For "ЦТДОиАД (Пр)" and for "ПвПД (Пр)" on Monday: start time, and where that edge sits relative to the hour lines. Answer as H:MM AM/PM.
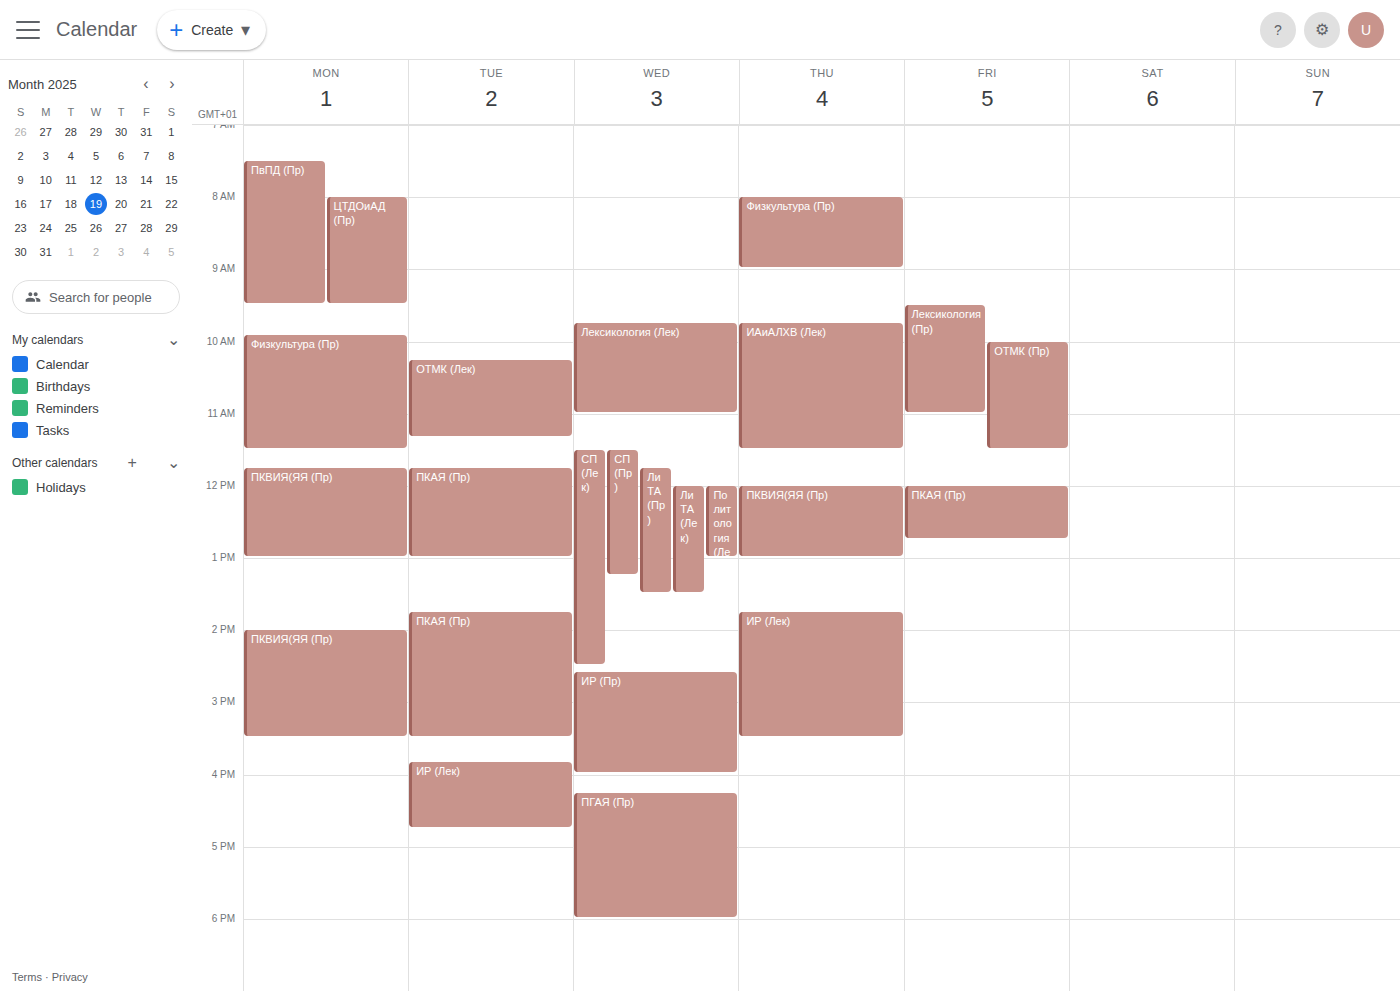
"ЦТДОиАД (Пр)": 8:00 AM, exactly on the 8 AM line. "ПвПД (Пр)": 7:30 AM, halfway between the 7 AM and 8 AM lines.